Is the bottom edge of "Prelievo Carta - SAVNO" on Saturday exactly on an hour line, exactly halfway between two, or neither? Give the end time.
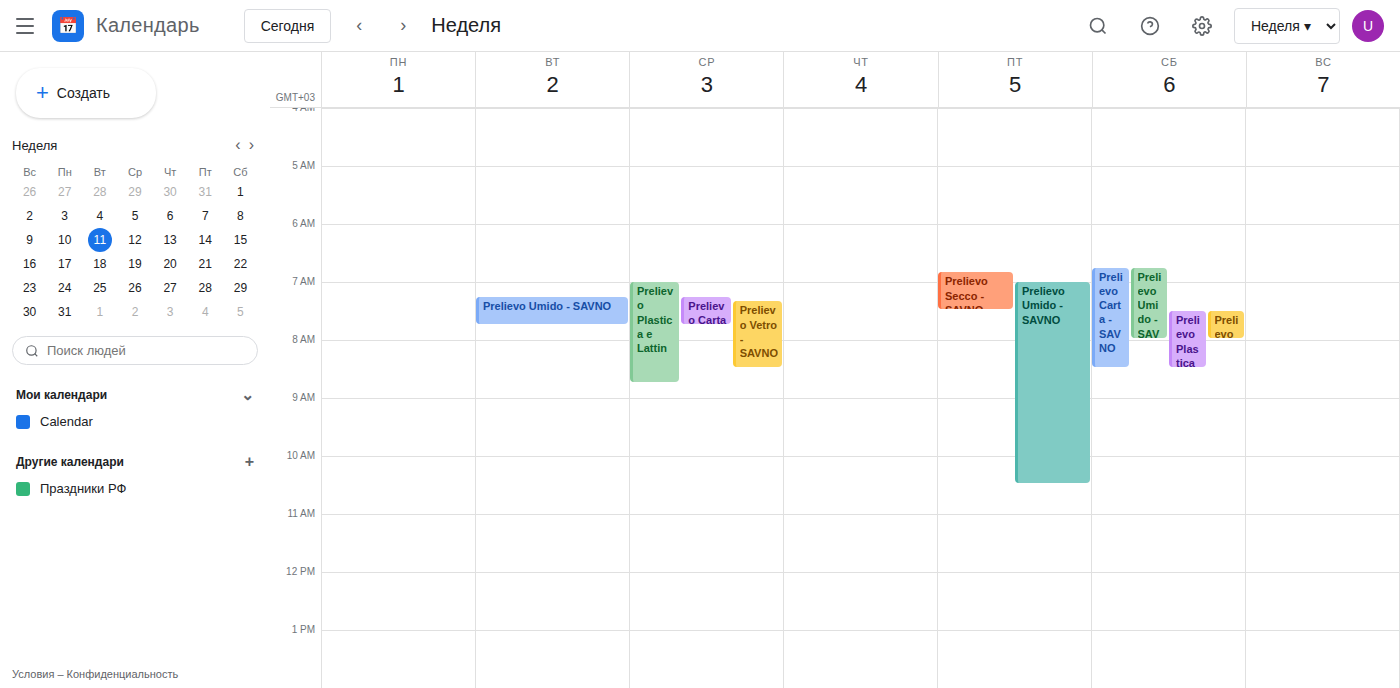
8:30 AM -- halfway between the 8 AM and 9 AM lines.